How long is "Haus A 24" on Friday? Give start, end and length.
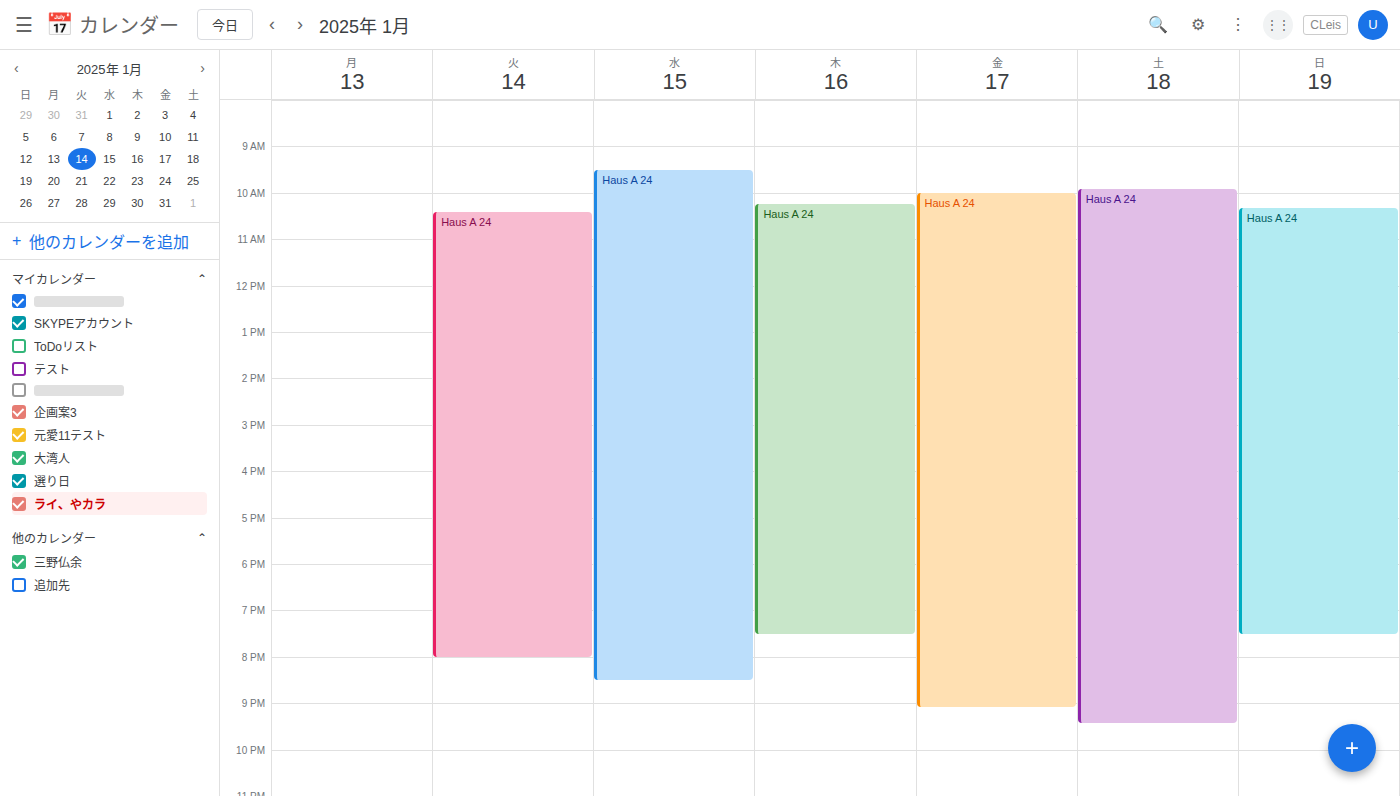
10:00 AM to 9:05 PM, 11 hours 5 minutes